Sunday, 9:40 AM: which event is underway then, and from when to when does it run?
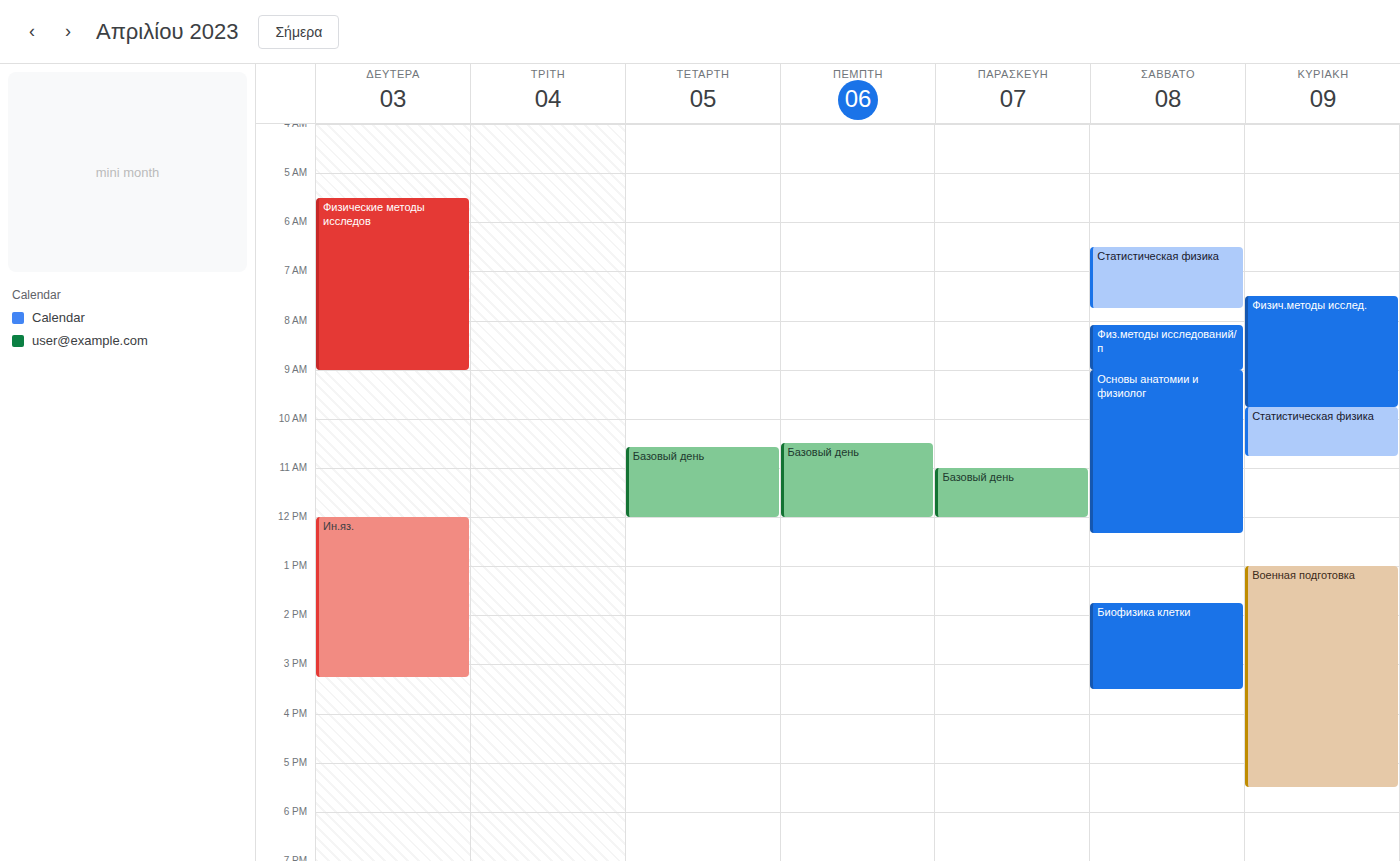
"Физич.методы исслед.", 7:30 AM to 9:45 AM